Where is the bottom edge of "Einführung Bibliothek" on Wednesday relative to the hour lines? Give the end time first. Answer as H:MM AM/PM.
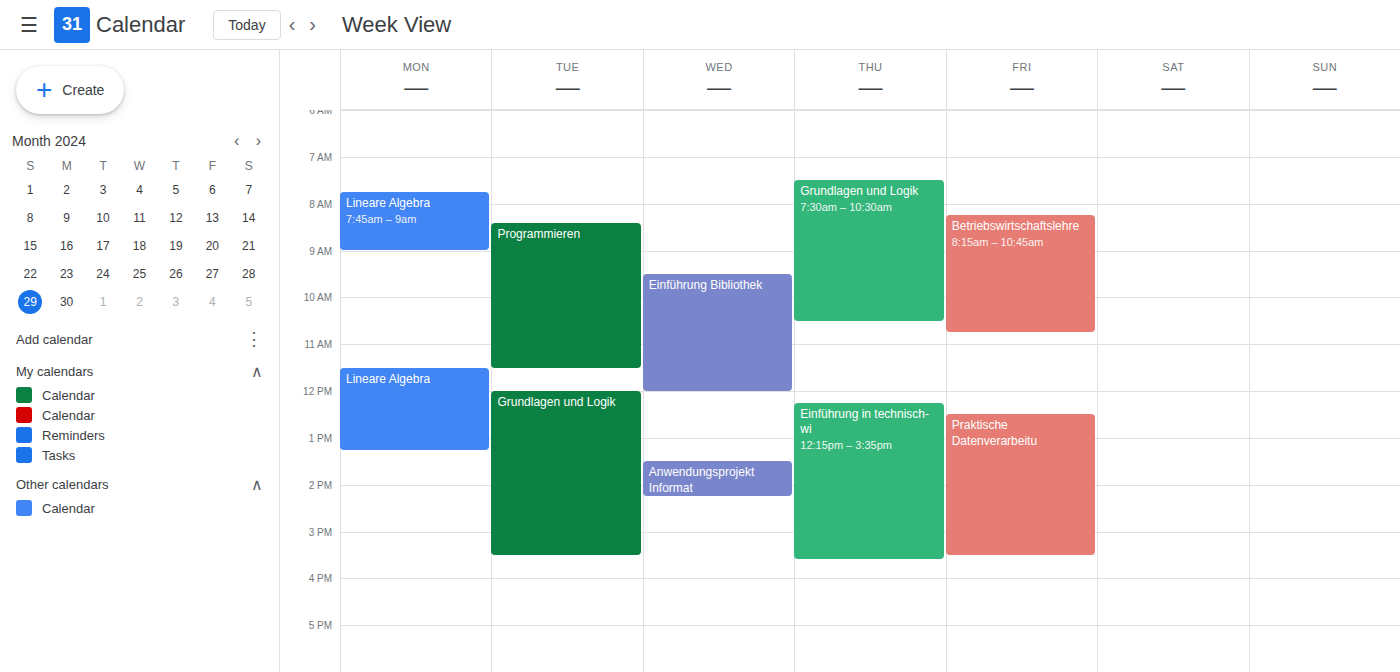
12:00 PM -- exactly on the 12 PM line.